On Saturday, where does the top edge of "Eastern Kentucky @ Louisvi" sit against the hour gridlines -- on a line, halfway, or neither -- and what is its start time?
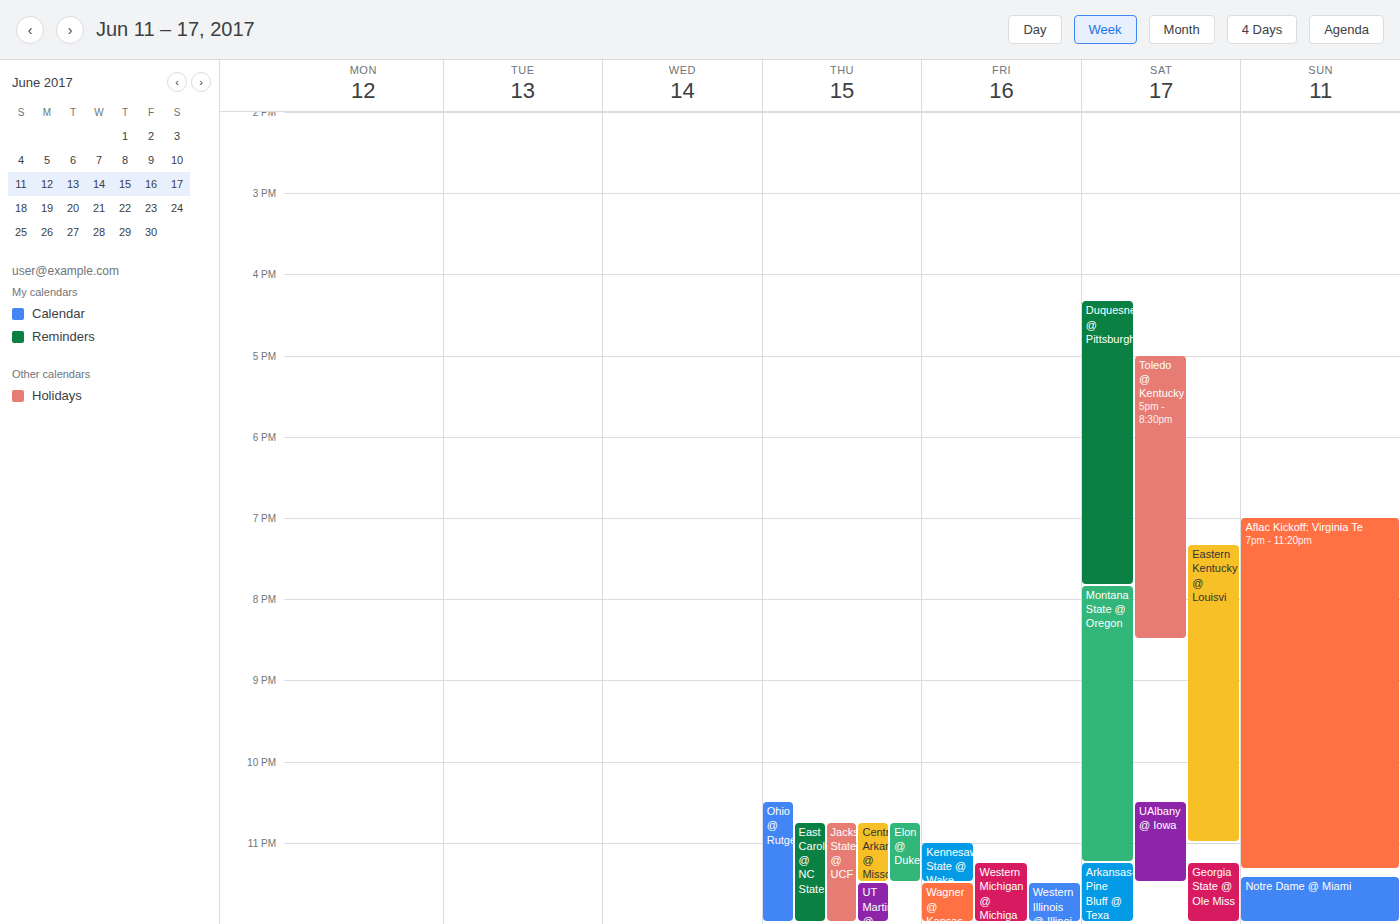
19:20 -- neither: 20 minutes below the 19:00 line and 40 minutes above the 20:00 line.